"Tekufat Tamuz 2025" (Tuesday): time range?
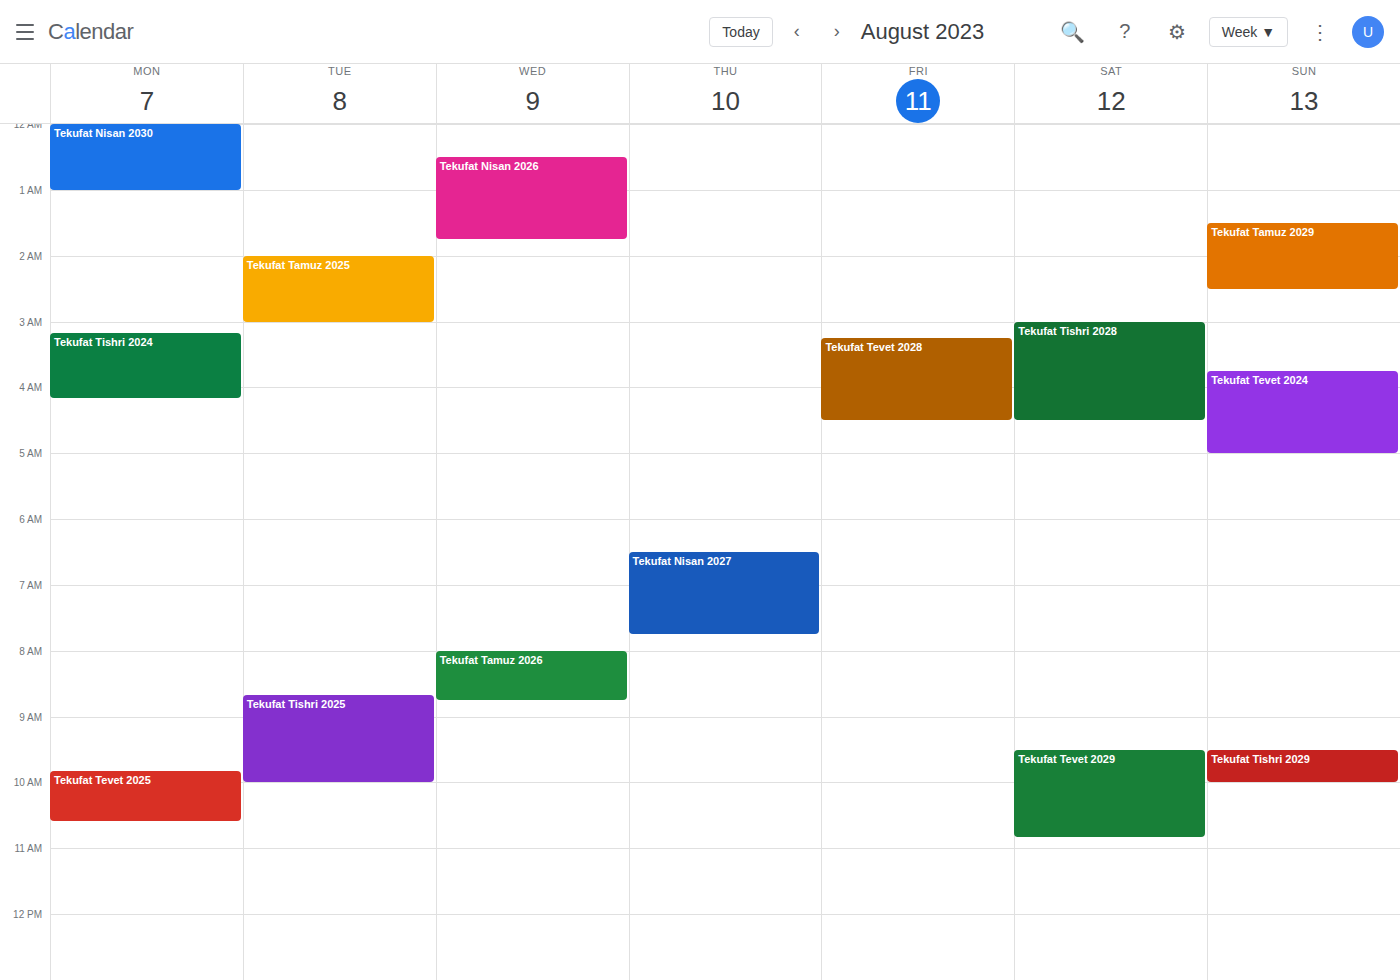
2:00 AM to 3:00 AM